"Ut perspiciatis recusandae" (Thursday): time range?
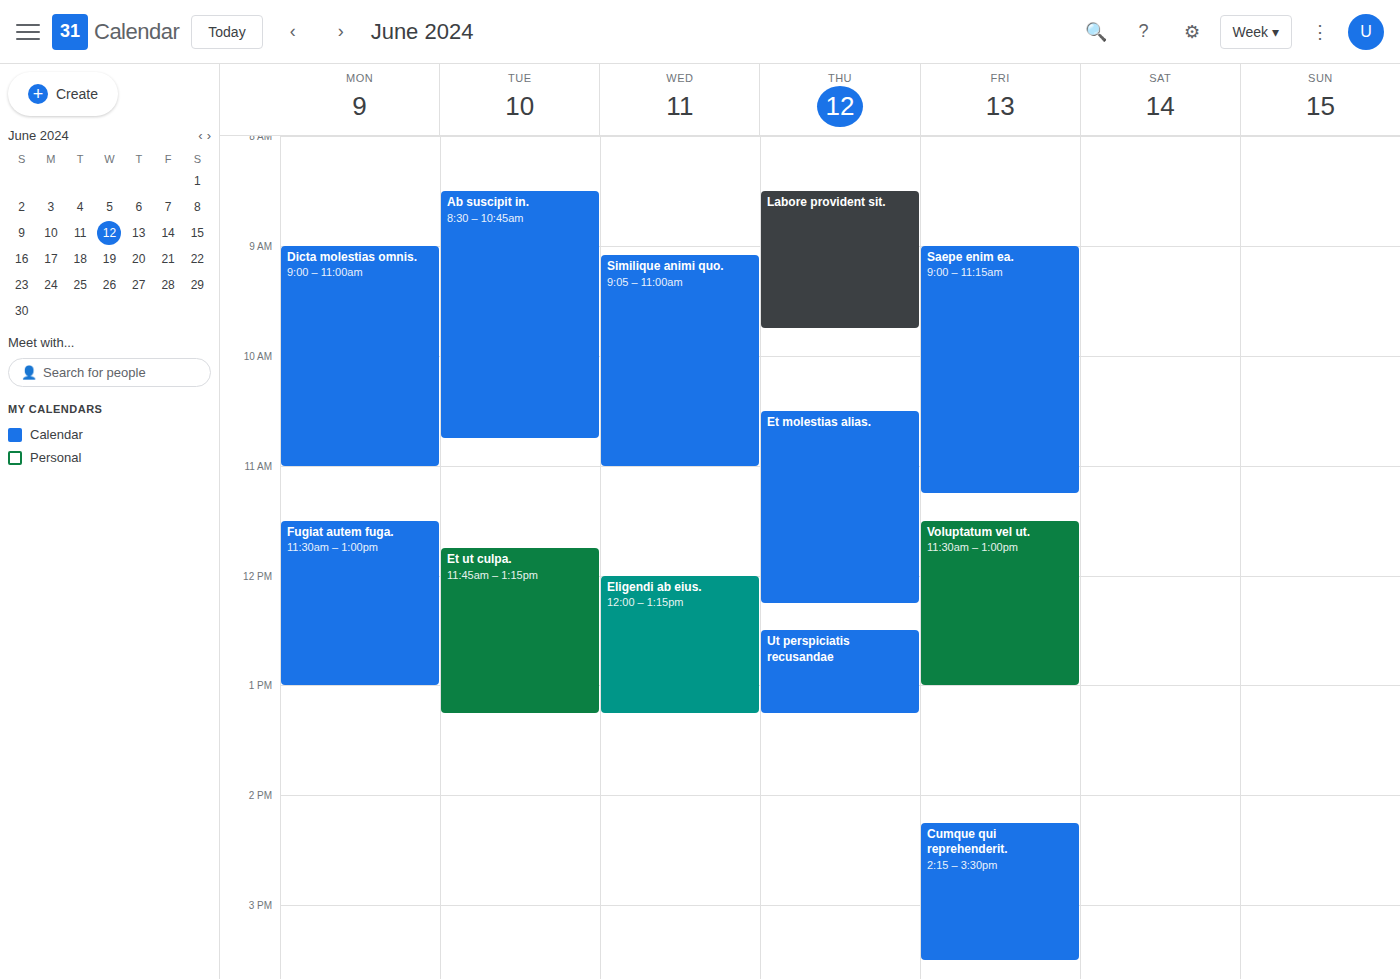
12:30 PM to 1:15 PM